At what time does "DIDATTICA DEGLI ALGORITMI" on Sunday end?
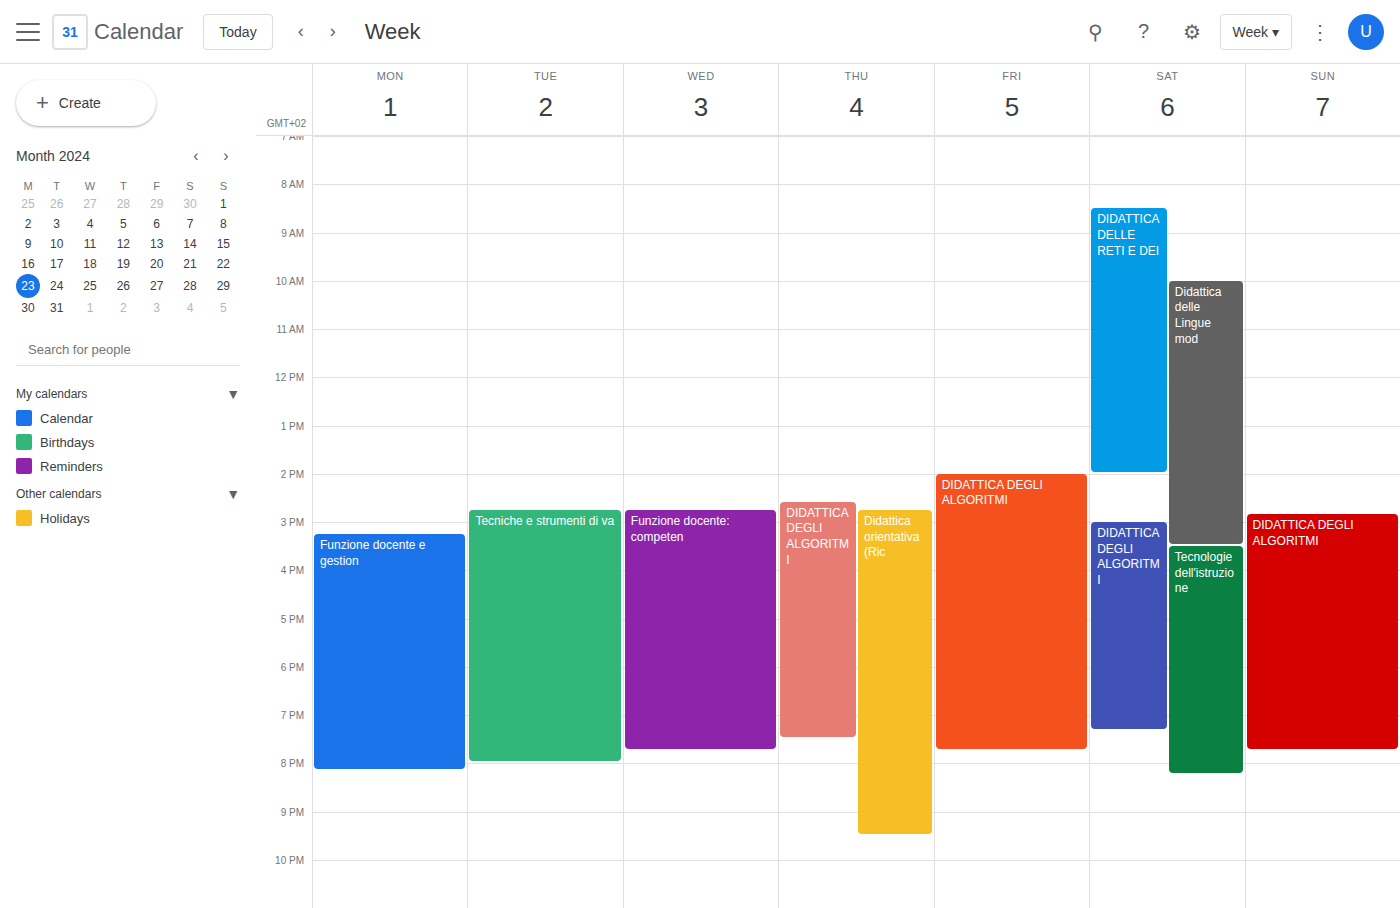
7:45 PM